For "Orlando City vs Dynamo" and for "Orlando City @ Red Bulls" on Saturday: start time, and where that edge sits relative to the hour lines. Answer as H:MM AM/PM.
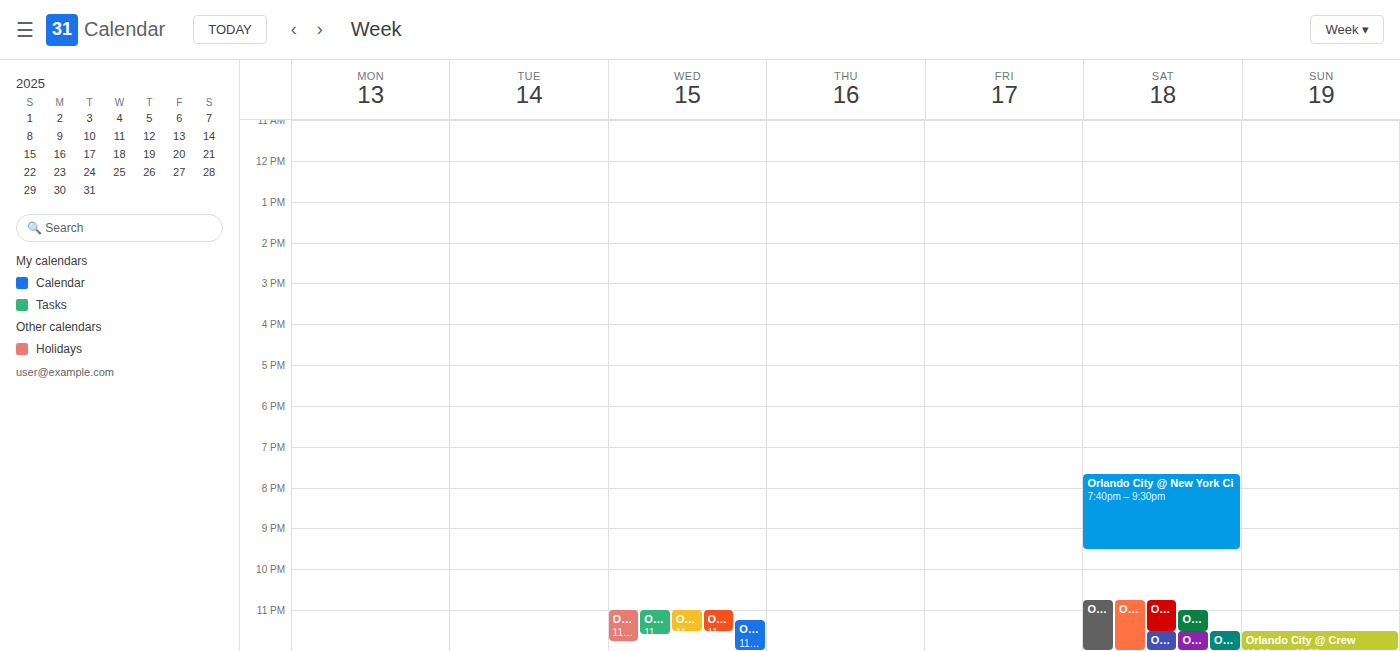
"Orlando City vs Dynamo": 11:30 PM, halfway between the 11 PM and 12 AM lines. "Orlando City @ Red Bulls": 11:00 PM, exactly on the 11 PM line.